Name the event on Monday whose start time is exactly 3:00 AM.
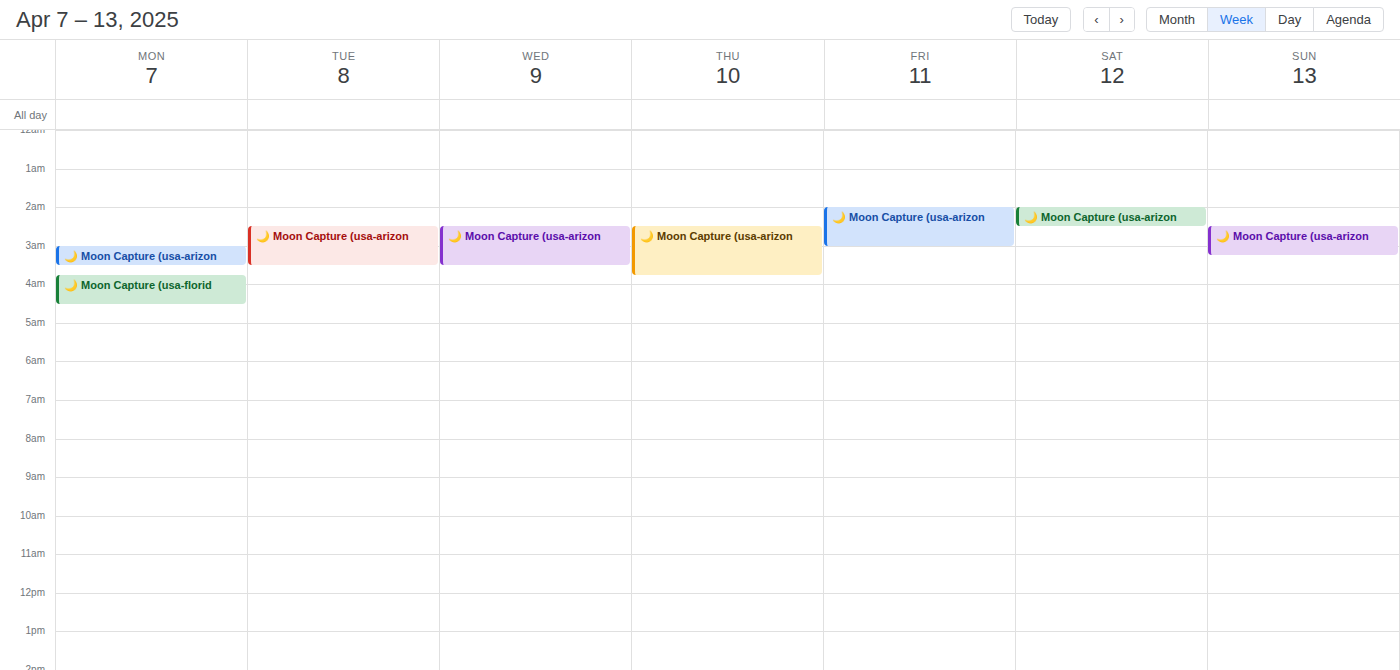
"🌙 Moon Capture (usa-arizon"